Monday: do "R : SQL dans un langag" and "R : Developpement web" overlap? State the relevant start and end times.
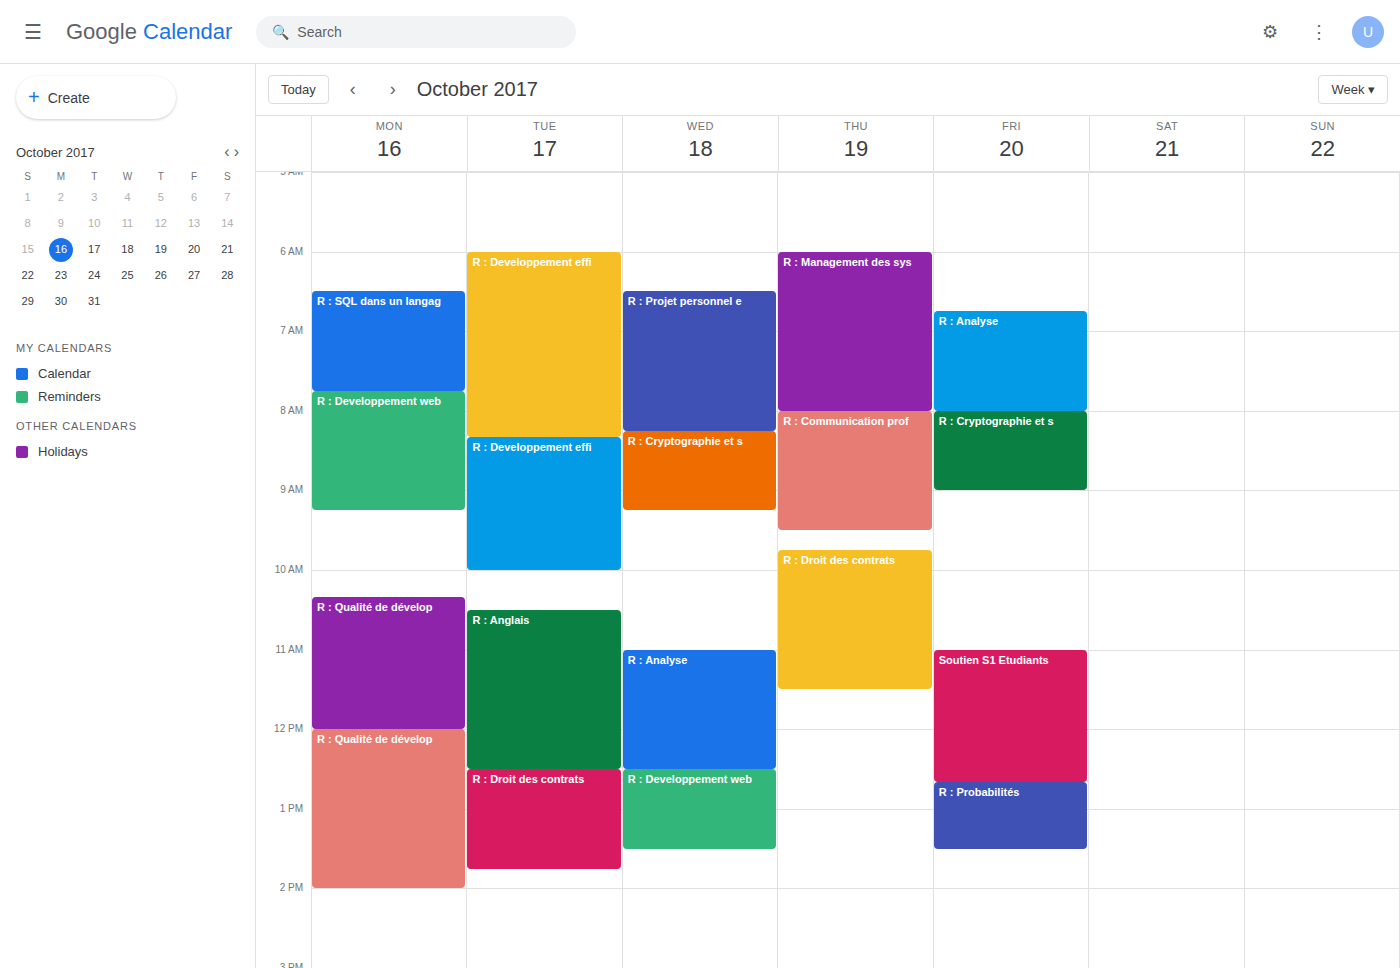
"R : SQL dans un langag" ends at 7:45 AM, exactly when "R : Developpement web" starts -- they touch but do not overlap.